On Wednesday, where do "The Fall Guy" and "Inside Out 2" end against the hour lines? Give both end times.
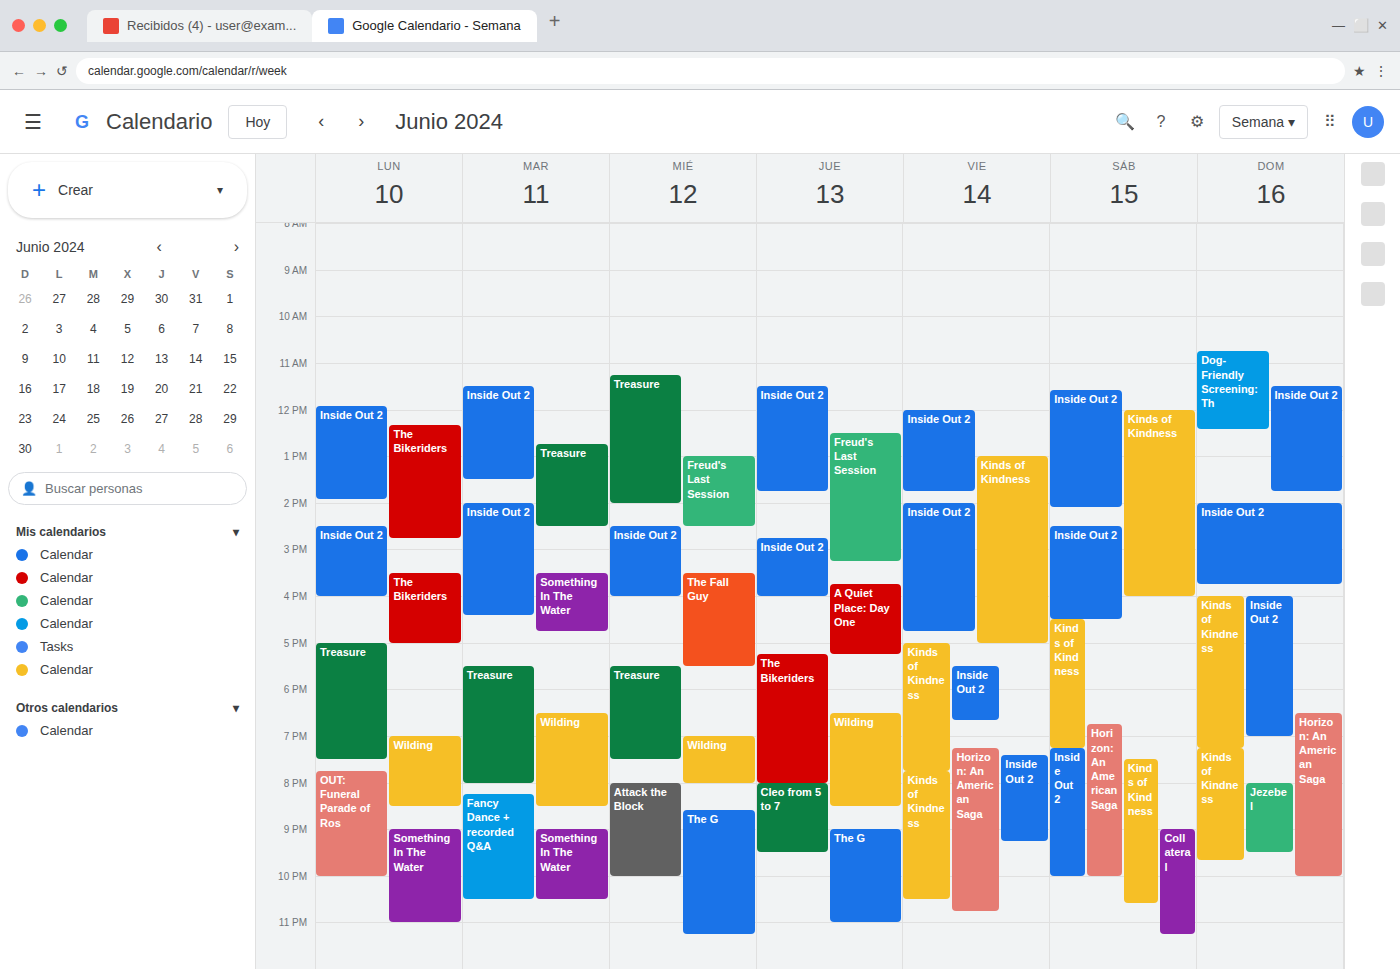
"The Fall Guy": 5:30 PM, halfway between the 5 PM and 6 PM lines. "Inside Out 2": 4:00 PM, exactly on the 4 PM line.